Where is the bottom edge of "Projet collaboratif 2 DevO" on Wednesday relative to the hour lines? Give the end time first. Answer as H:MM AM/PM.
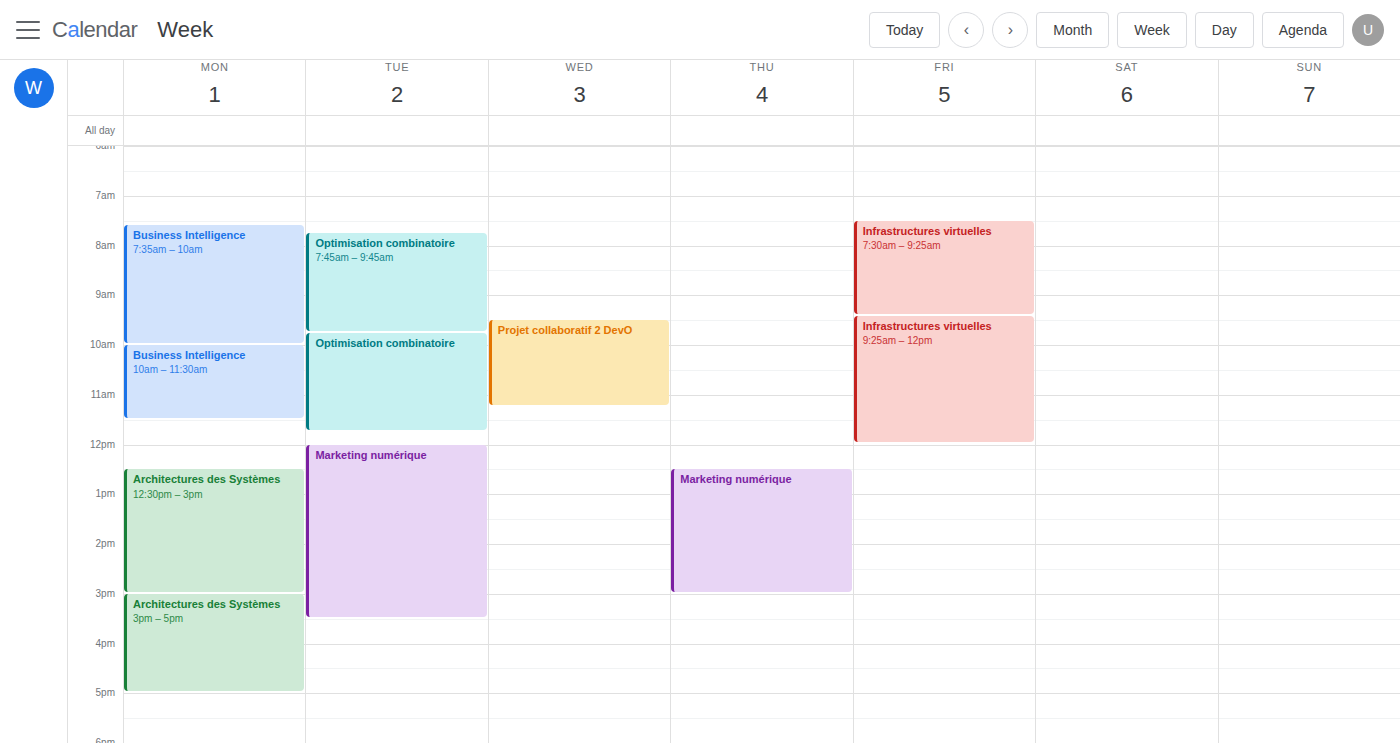
11:15 AM -- neither: a quarter of the way from the 11 AM line to the 12 PM line.